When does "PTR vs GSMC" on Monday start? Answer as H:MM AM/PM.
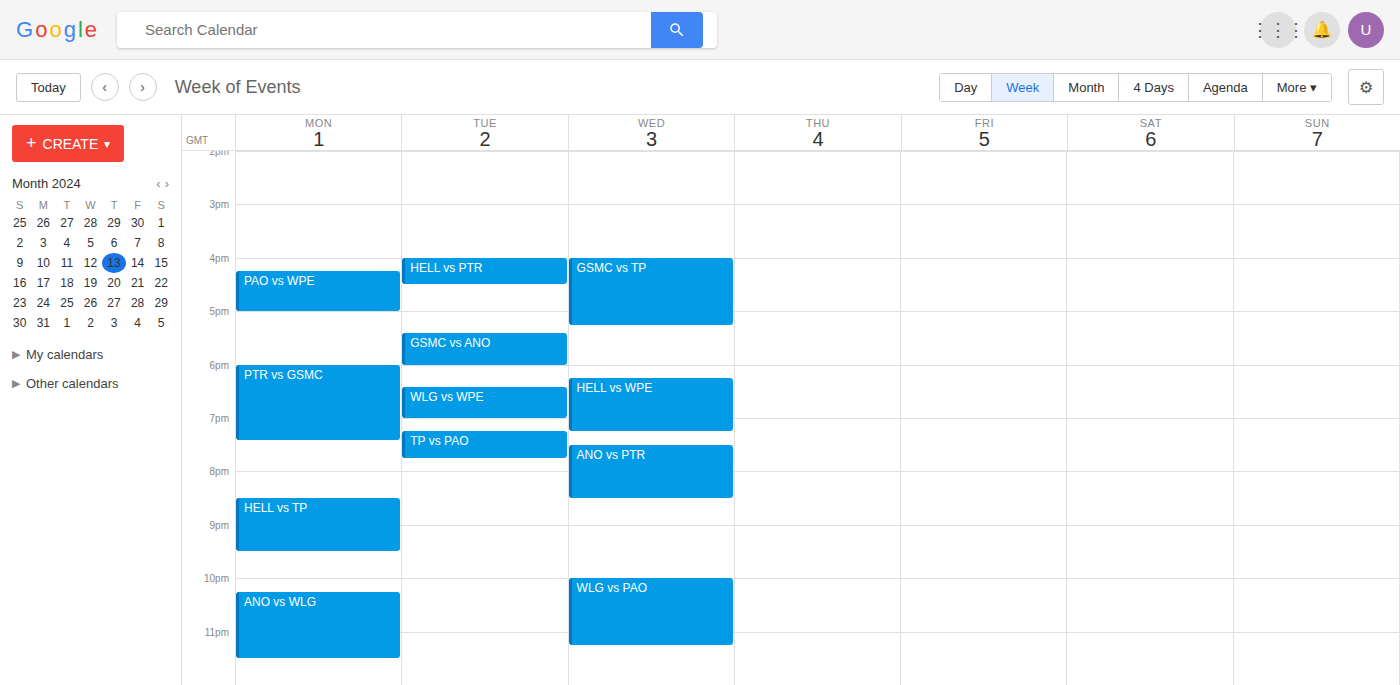
6:00 PM